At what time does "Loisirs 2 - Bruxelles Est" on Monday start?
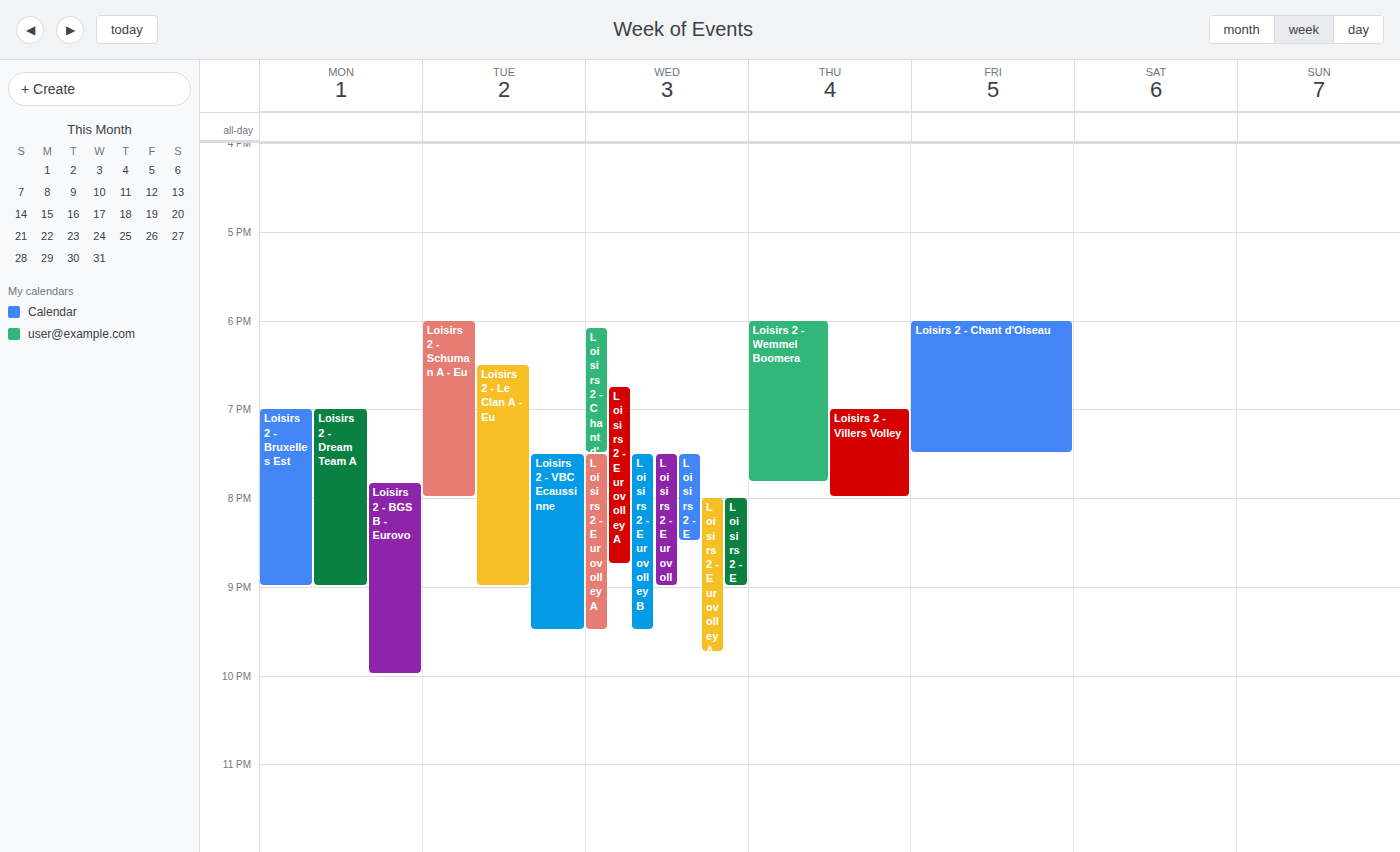
19:00